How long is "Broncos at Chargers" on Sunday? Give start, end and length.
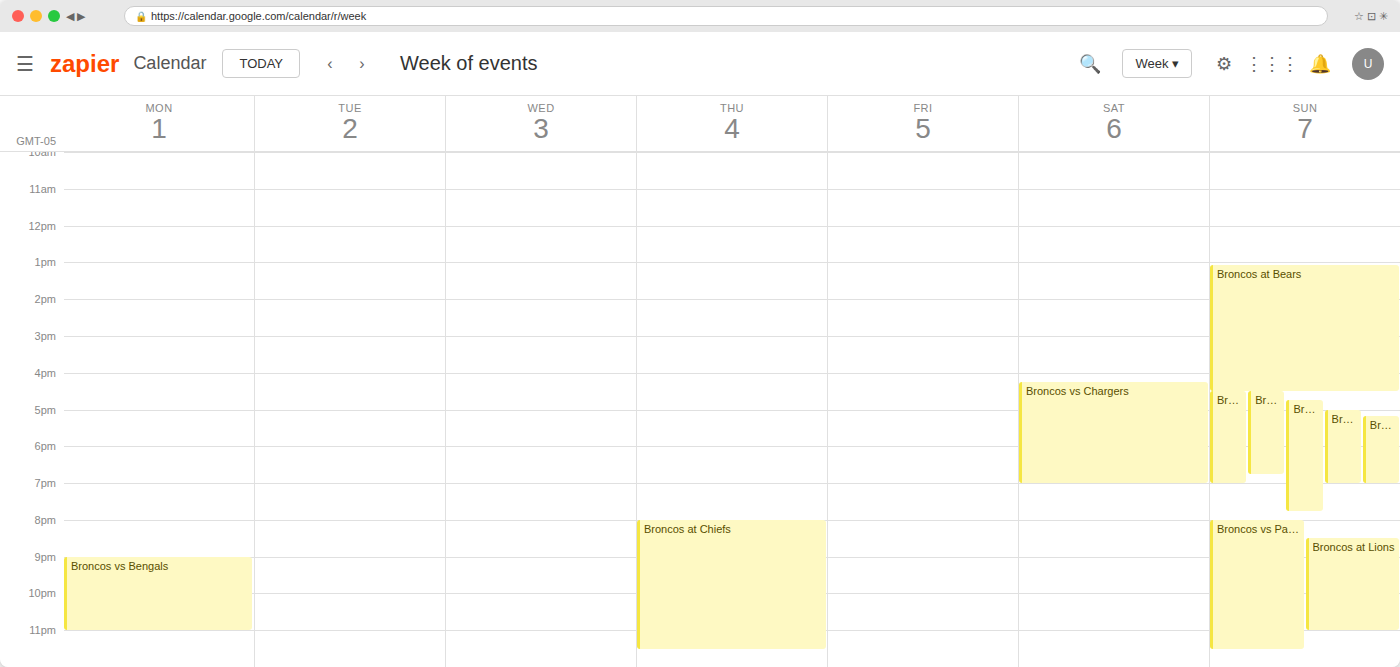
4:30 PM to 6:45 PM, 2 hours 15 minutes